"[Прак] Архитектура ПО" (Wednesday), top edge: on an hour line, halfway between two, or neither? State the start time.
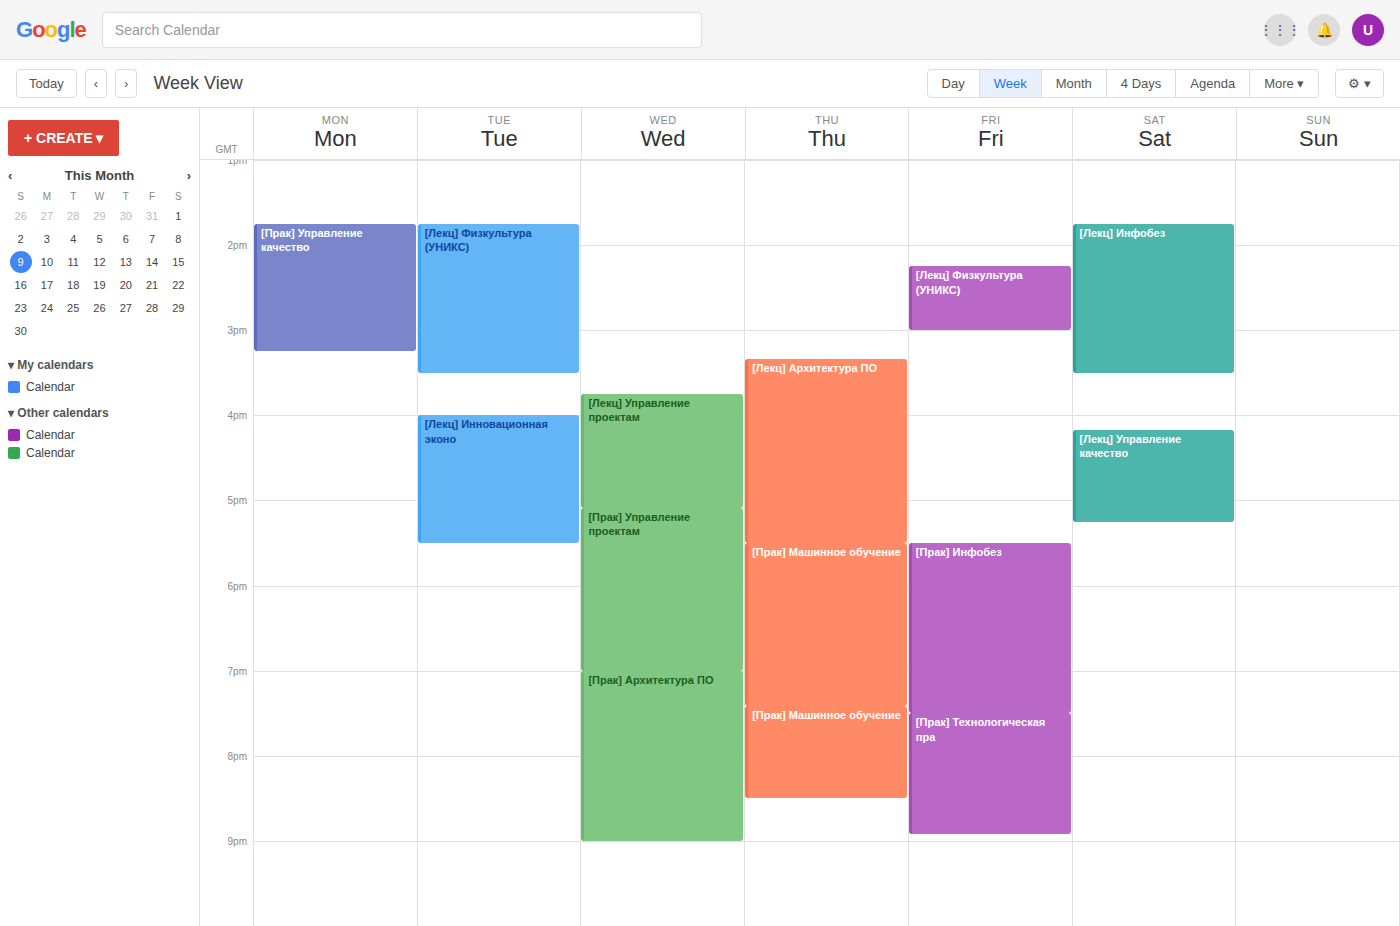
7:00 PM -- exactly on the 7 PM line.